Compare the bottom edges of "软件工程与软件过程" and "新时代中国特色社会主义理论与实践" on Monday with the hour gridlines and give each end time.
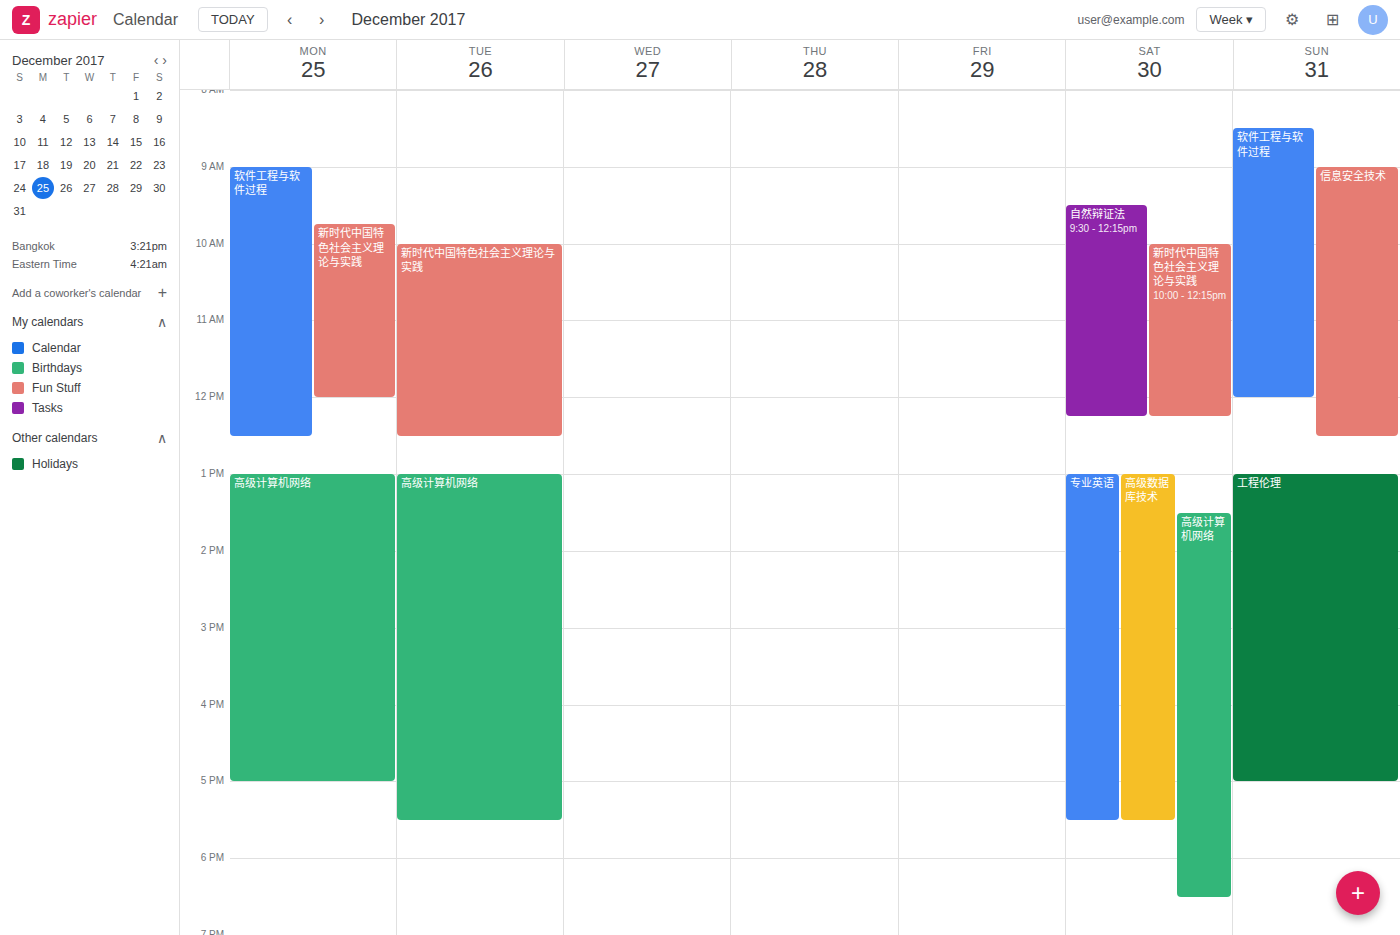
"软件工程与软件过程": 12:30 PM, halfway between the 12 PM and 1 PM lines. "新时代中国特色社会主义理论与实践": 12:00 PM, exactly on the 12 PM line.